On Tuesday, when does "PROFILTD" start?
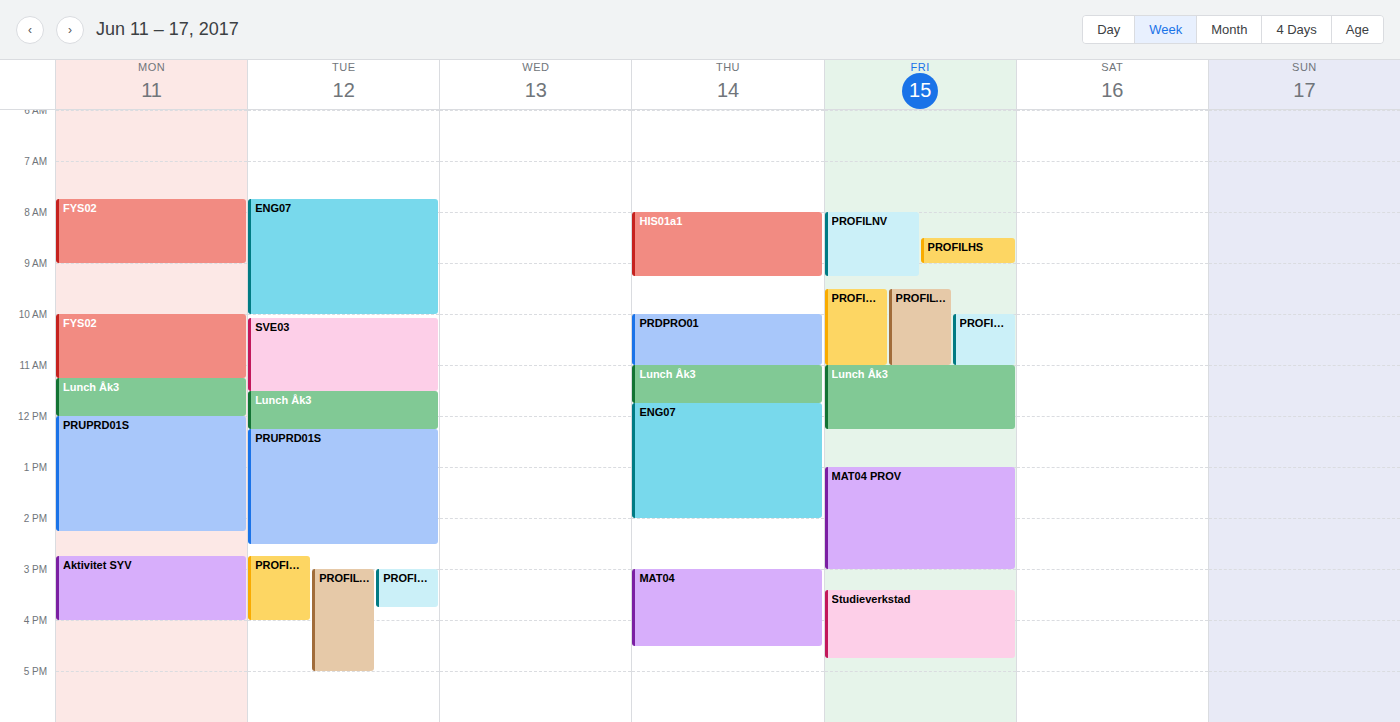
3:00 PM